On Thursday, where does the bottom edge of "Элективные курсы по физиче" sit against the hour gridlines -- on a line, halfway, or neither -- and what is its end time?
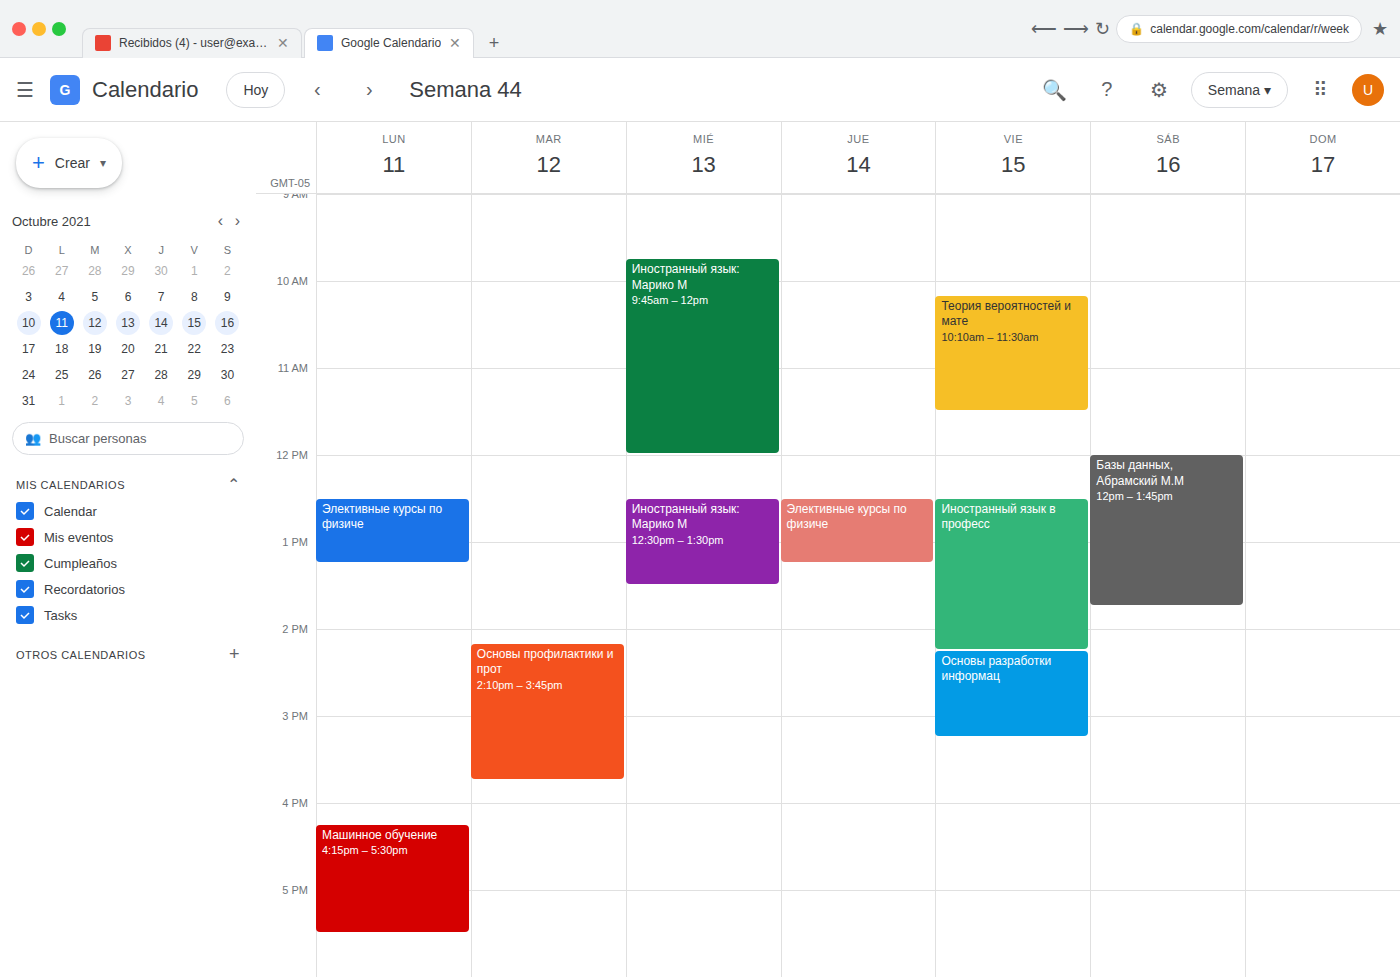
13:15 -- neither: a quarter of the way from the 13:00 line to the 14:00 line.